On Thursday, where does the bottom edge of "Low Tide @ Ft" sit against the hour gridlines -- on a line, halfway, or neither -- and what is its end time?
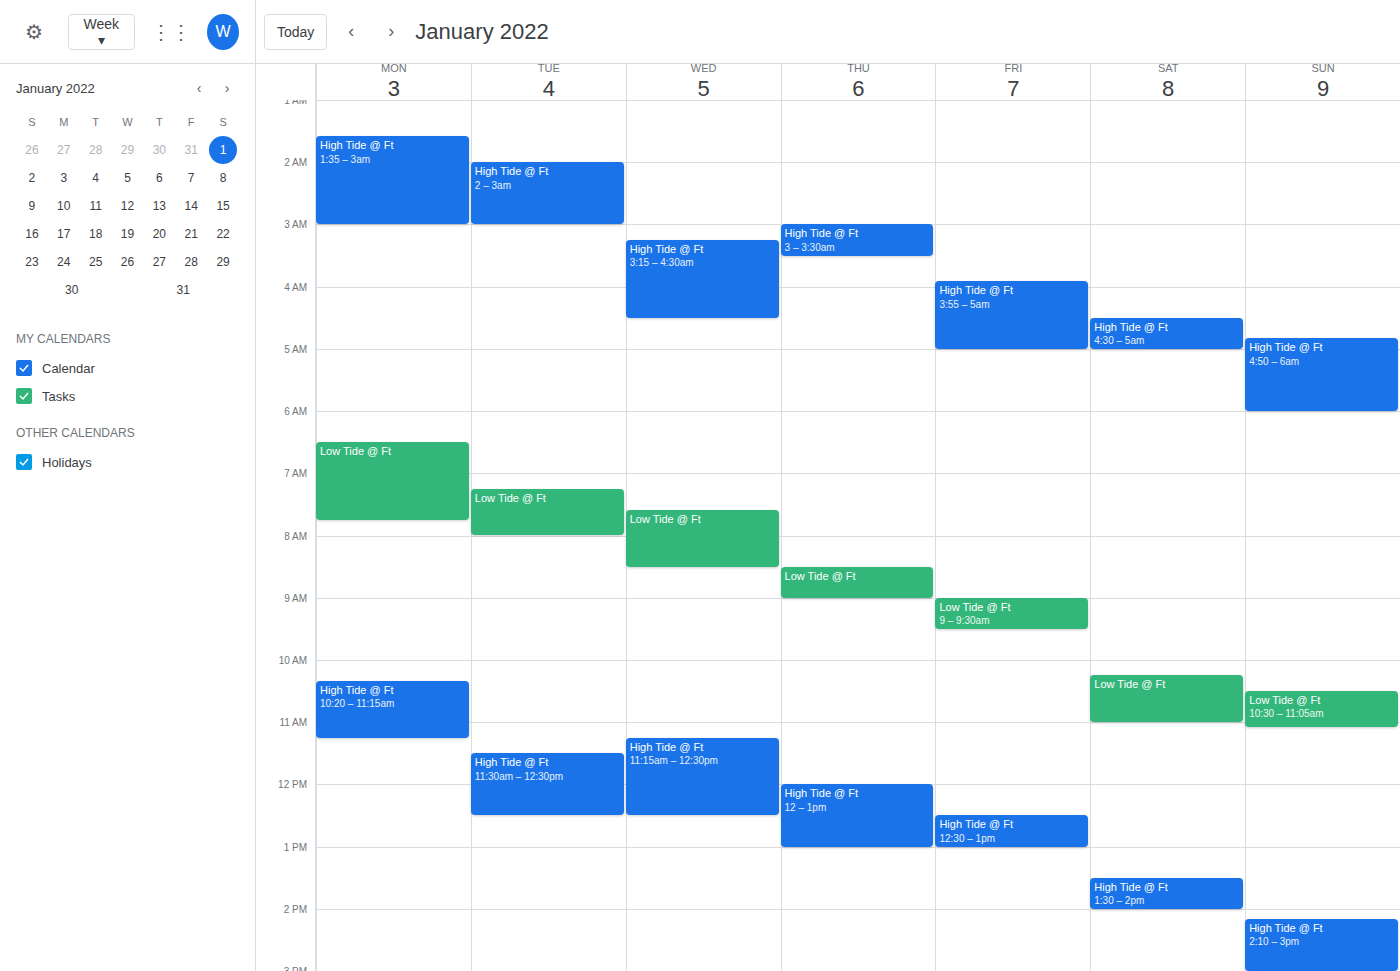
9:00 AM -- exactly on the 9 AM line.